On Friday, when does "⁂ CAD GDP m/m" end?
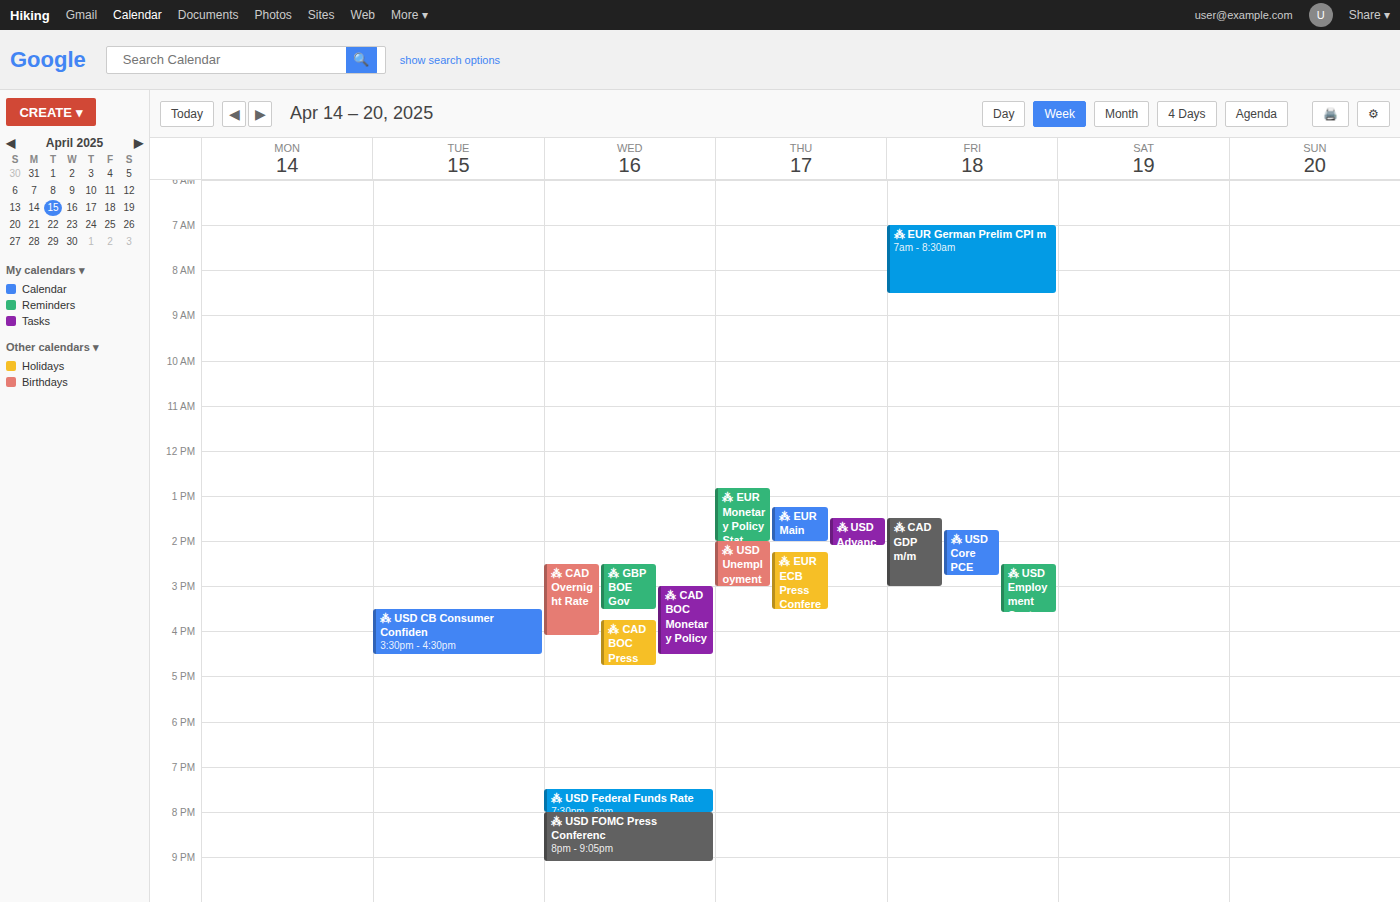
3:00 PM